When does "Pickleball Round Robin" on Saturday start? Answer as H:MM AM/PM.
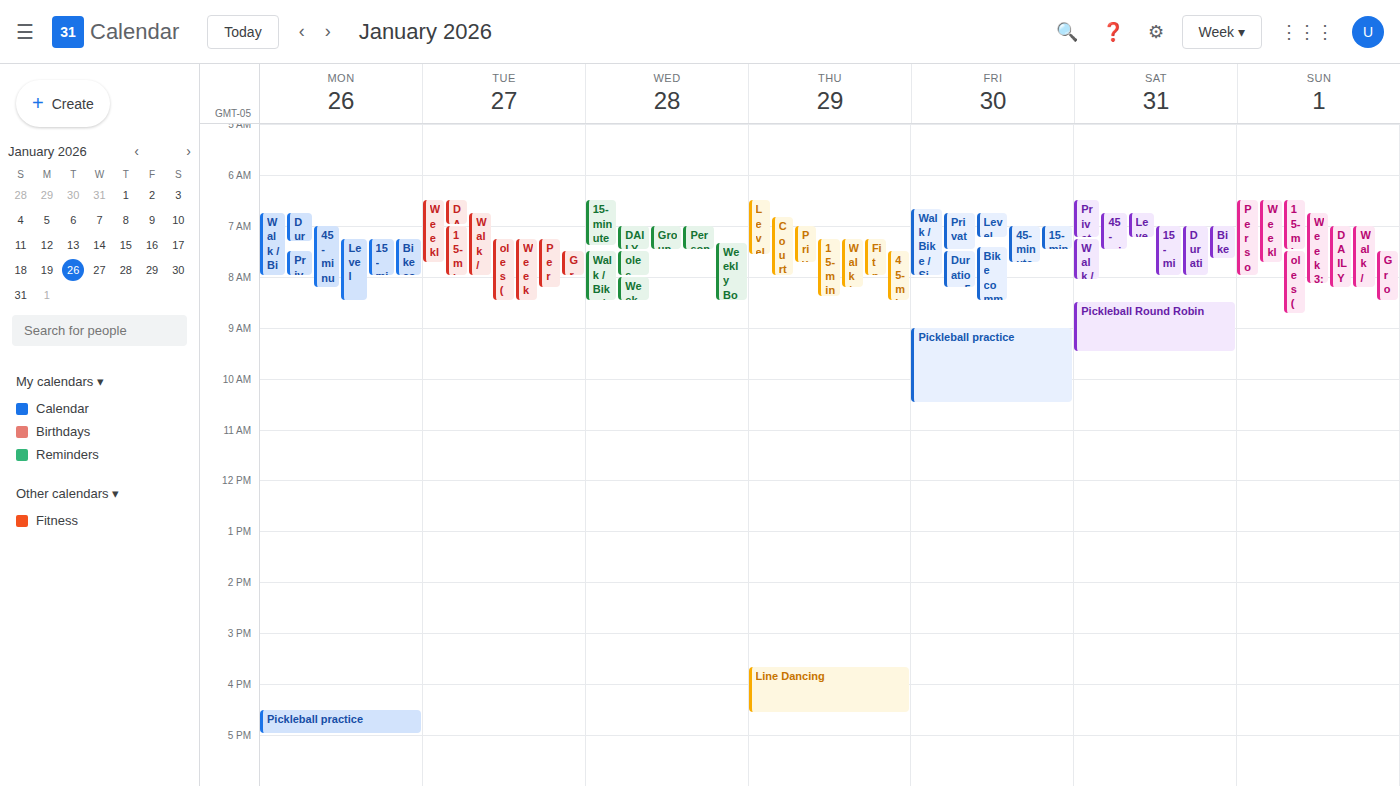
8:30 AM